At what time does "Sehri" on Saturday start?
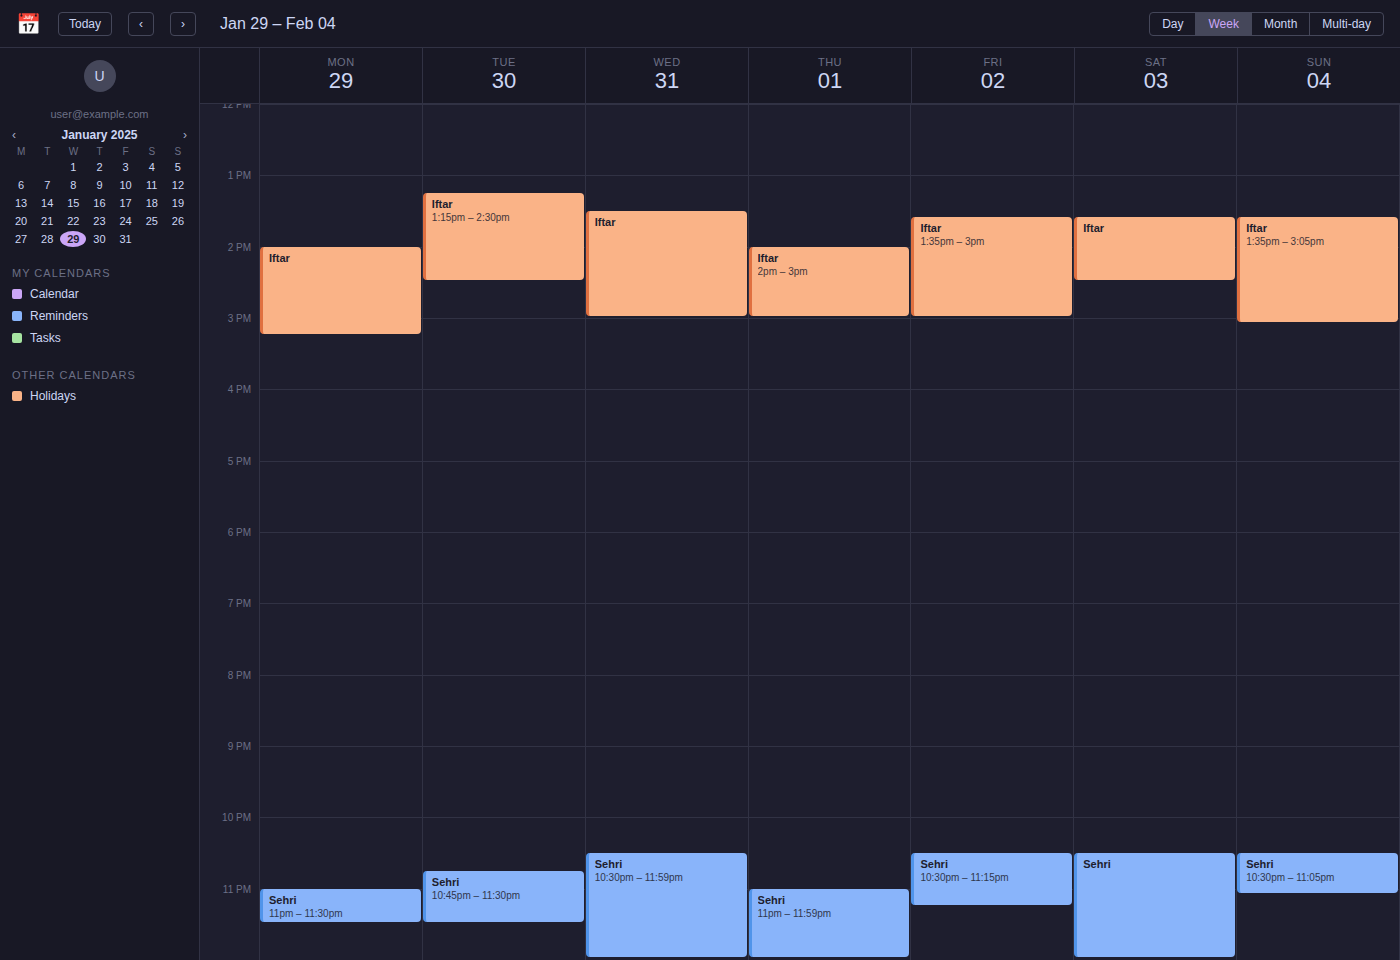
10:30 PM